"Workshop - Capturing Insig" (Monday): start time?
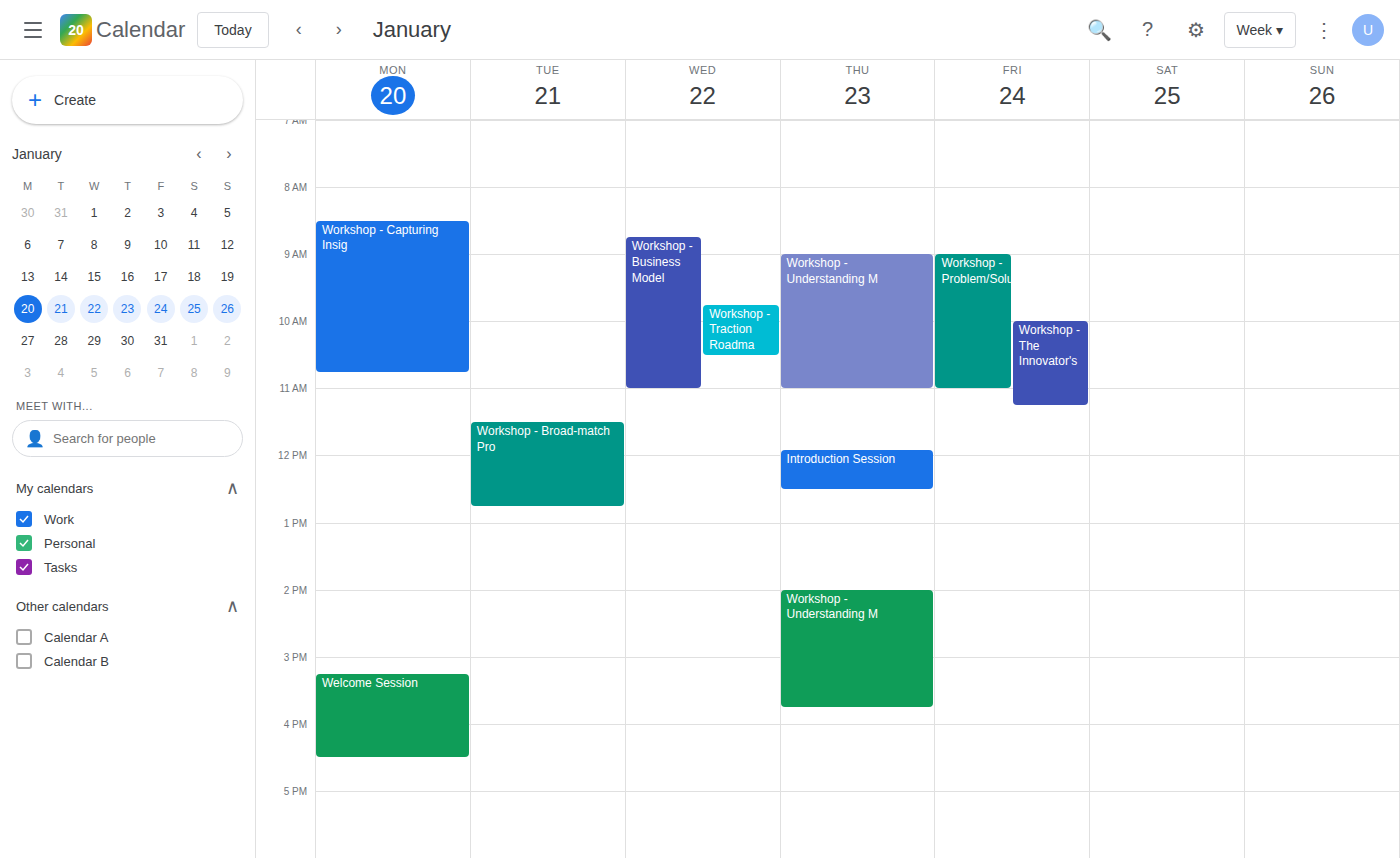
8:30 AM